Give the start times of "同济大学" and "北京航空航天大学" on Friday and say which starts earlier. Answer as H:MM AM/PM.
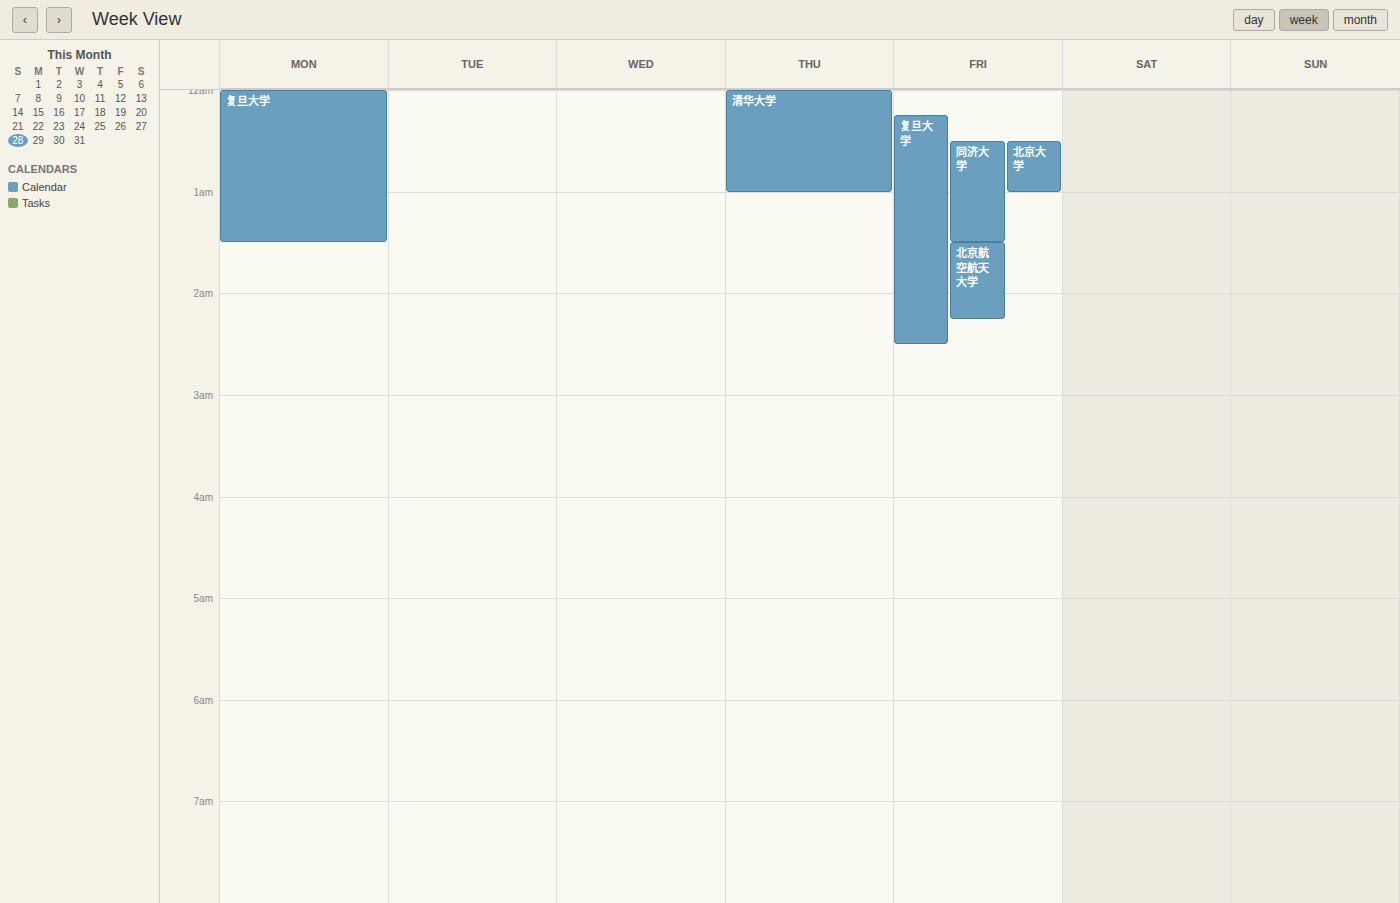
"同济大学" 12:30 AM; "北京航空航天大学" 1:30 AM.